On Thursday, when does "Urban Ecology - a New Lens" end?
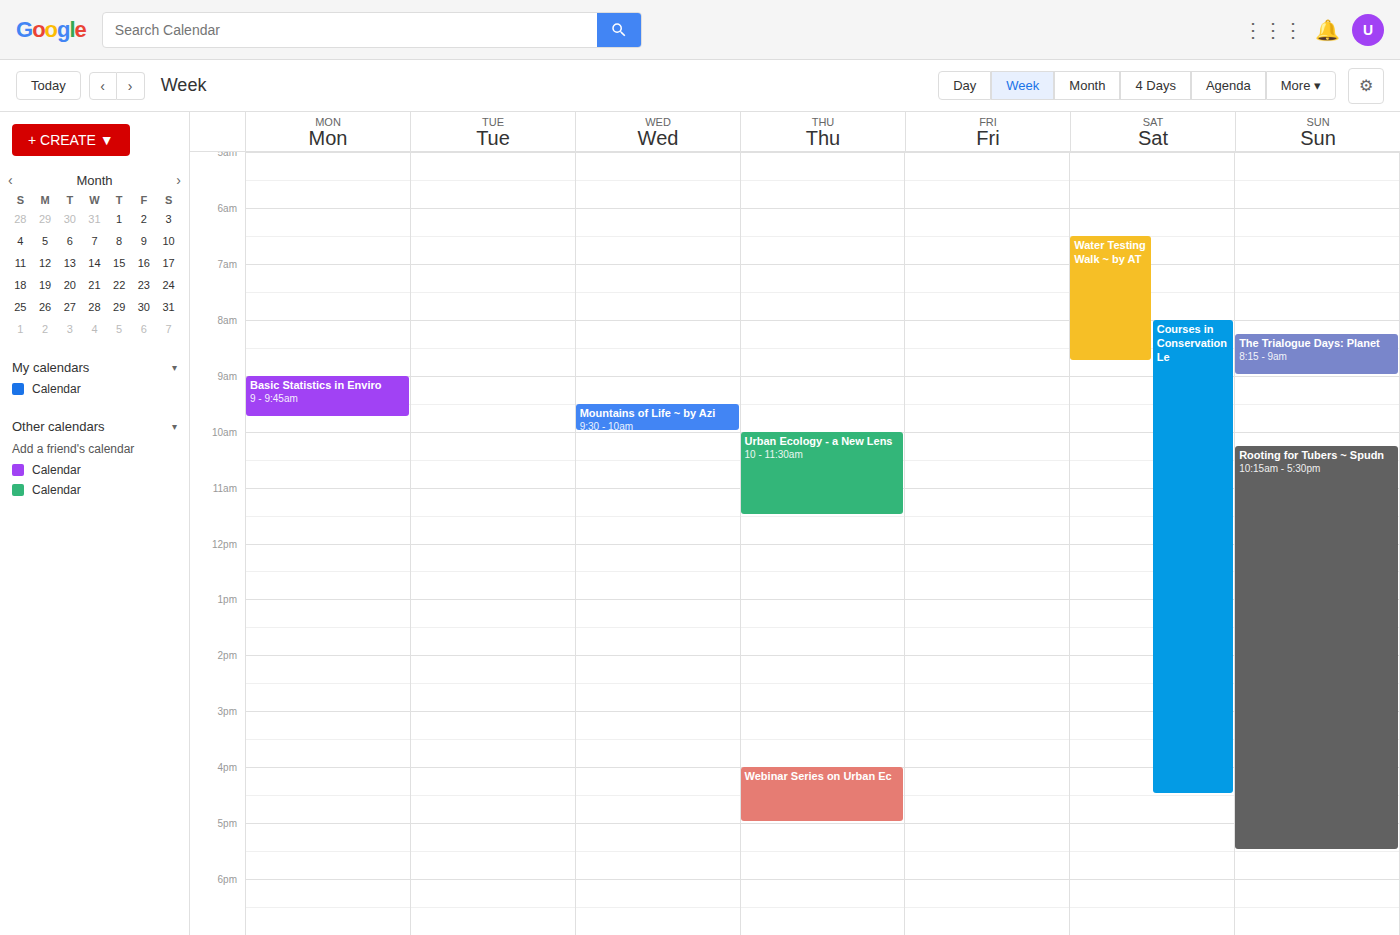
11:30